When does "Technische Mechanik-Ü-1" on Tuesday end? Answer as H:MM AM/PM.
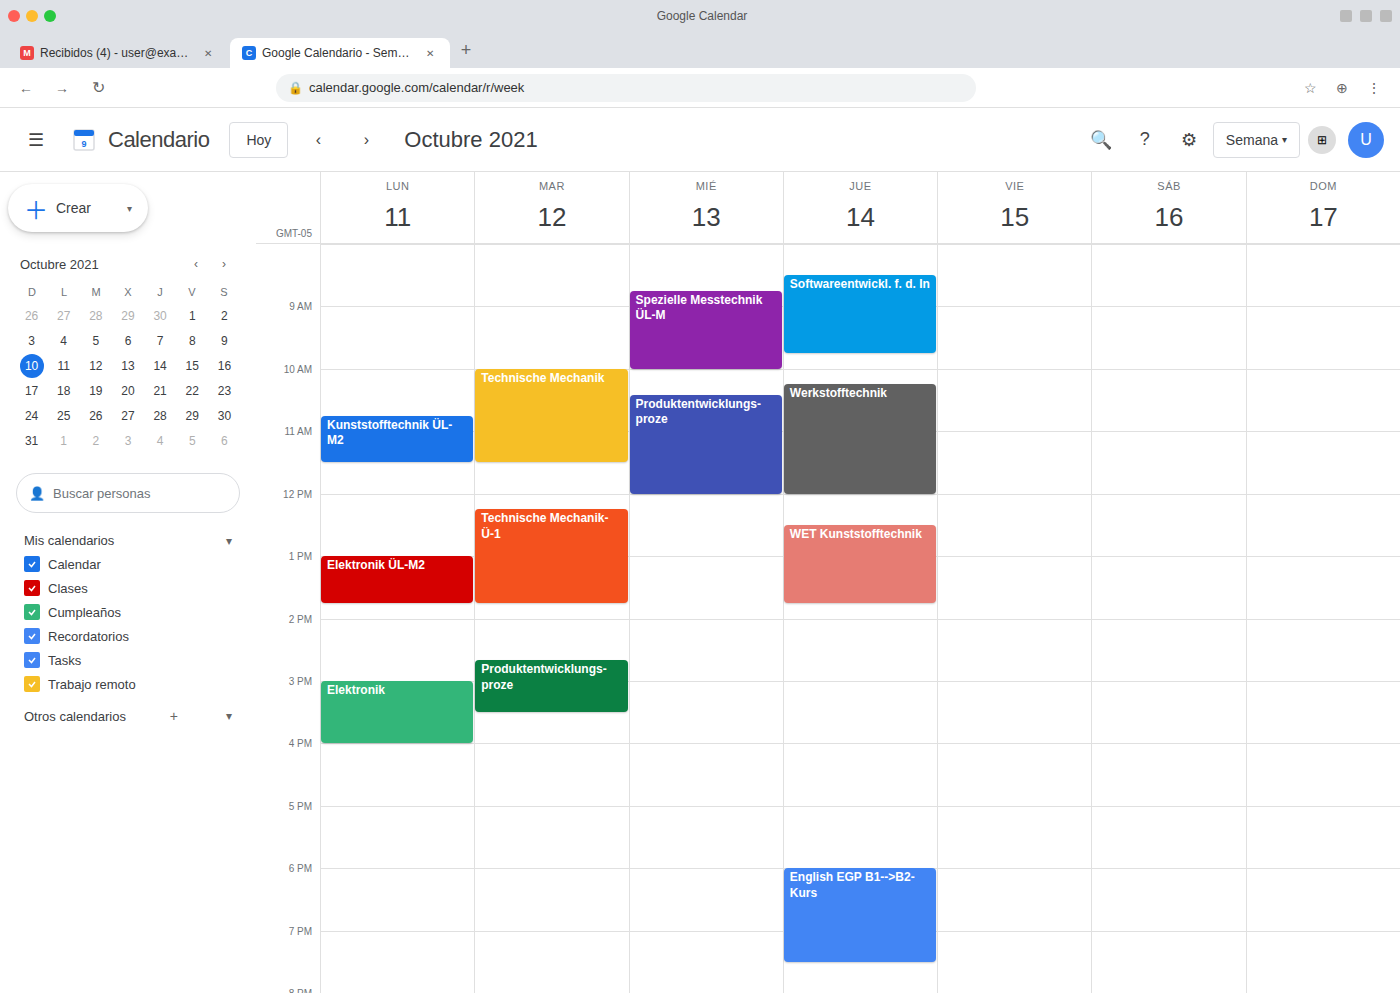
1:45 PM